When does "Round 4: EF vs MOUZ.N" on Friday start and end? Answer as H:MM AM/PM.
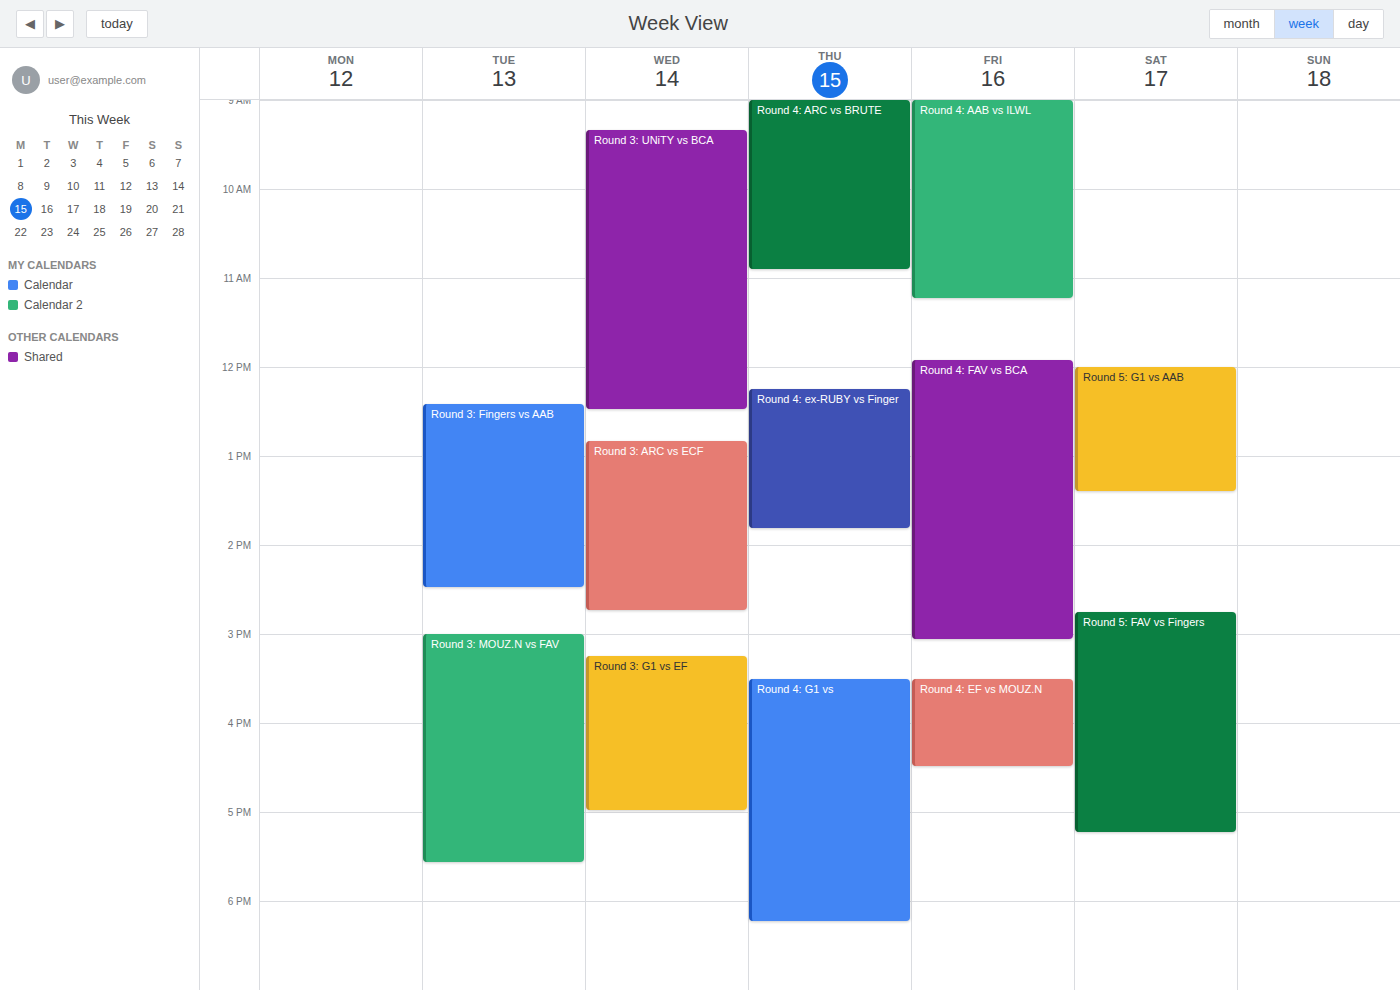
3:30 PM to 4:30 PM